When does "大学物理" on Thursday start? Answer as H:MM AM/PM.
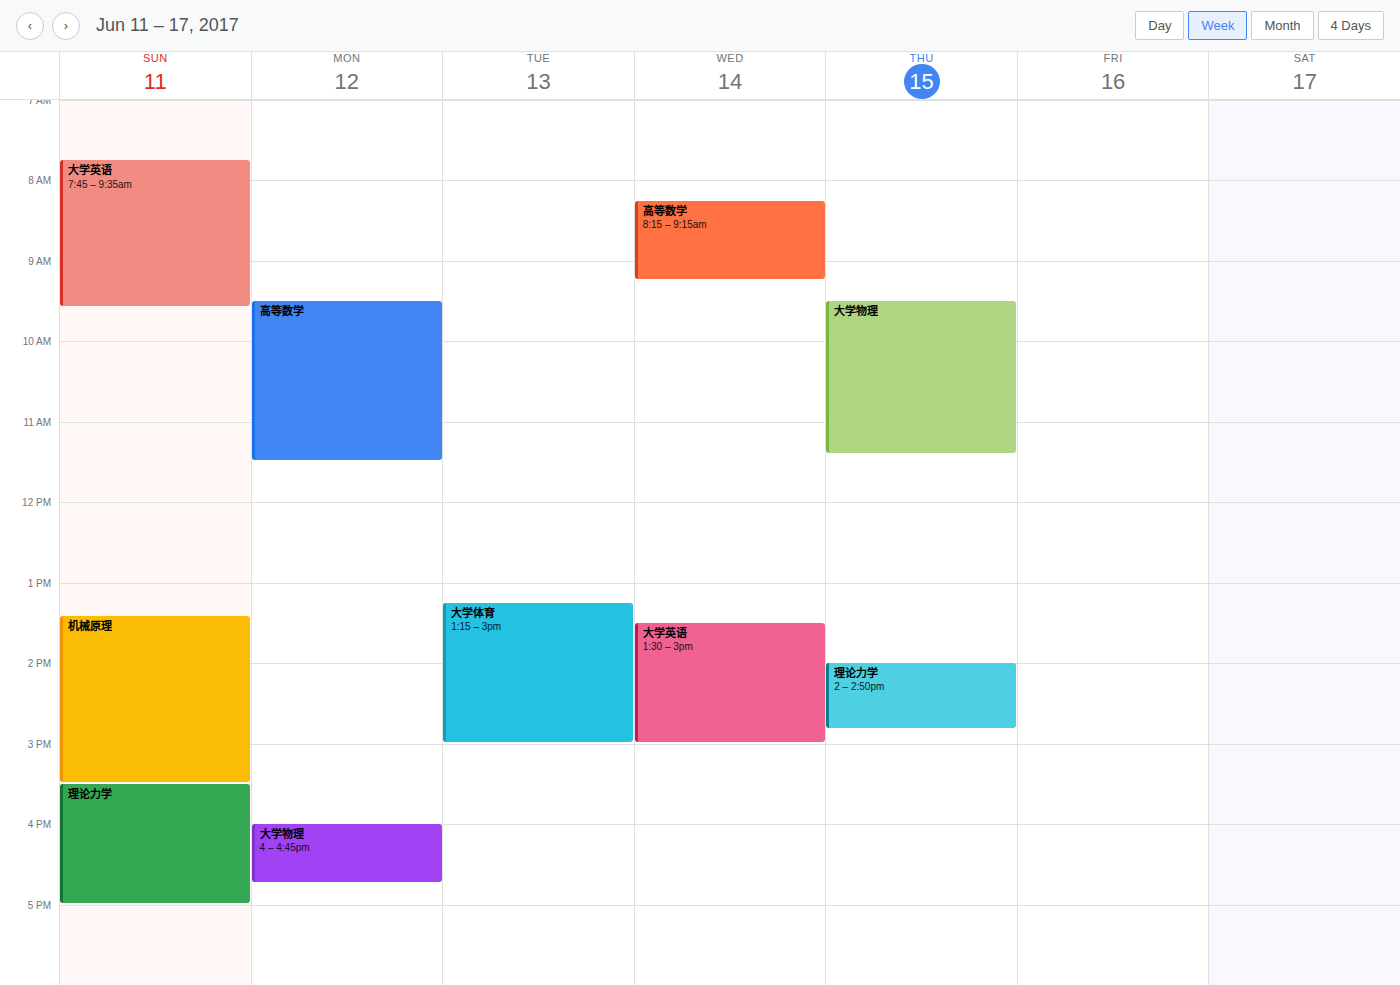
9:30 AM